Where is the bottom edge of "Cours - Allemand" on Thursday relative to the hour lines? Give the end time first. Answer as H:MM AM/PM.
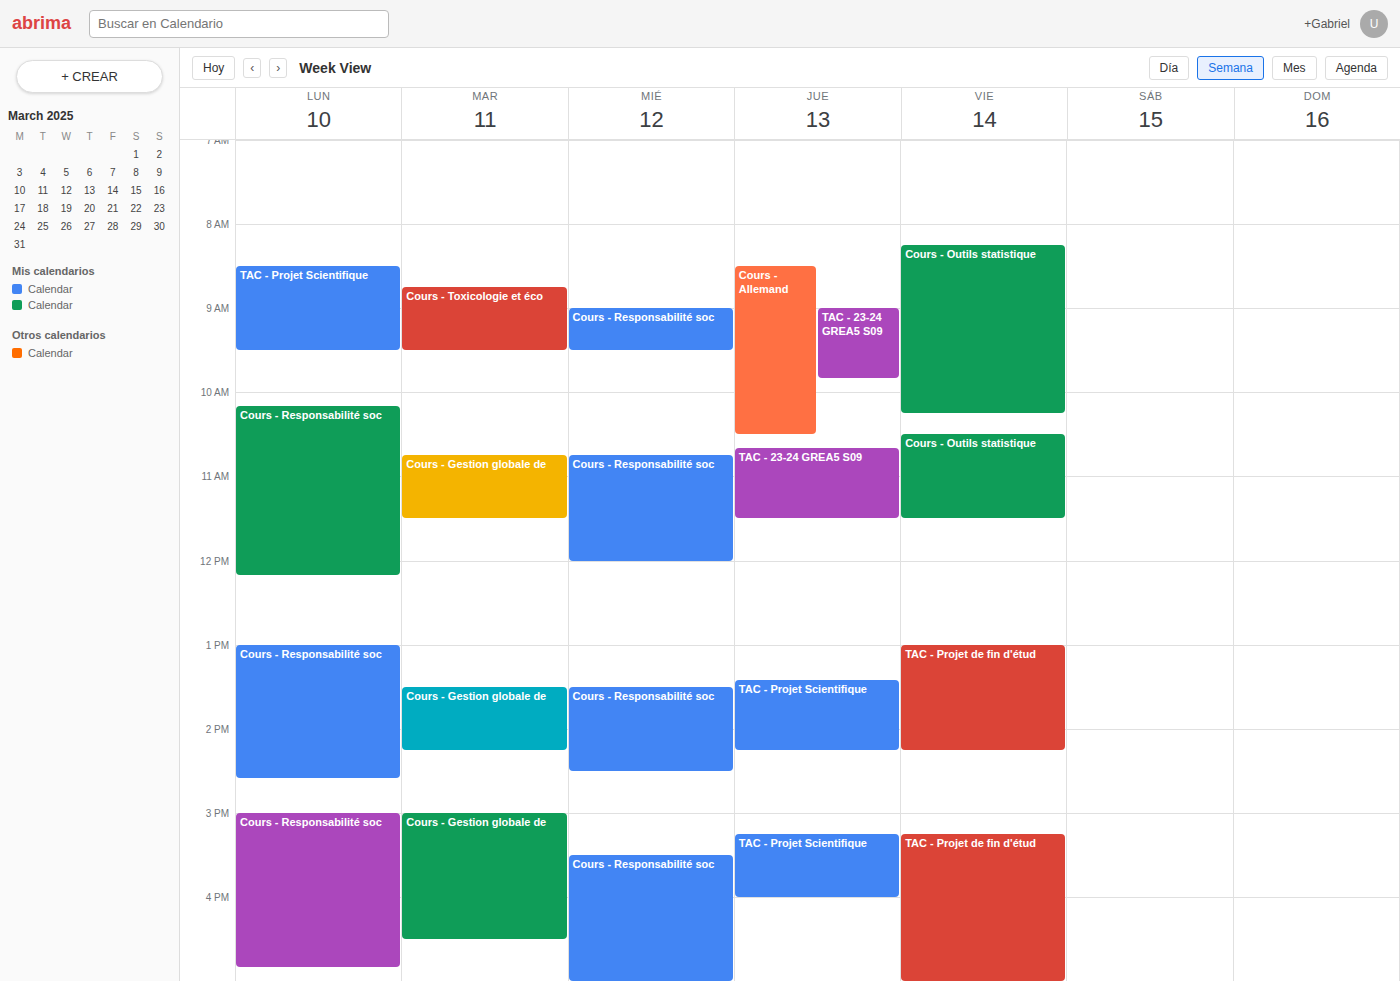
10:30 AM -- halfway between the 10 AM and 11 AM lines.